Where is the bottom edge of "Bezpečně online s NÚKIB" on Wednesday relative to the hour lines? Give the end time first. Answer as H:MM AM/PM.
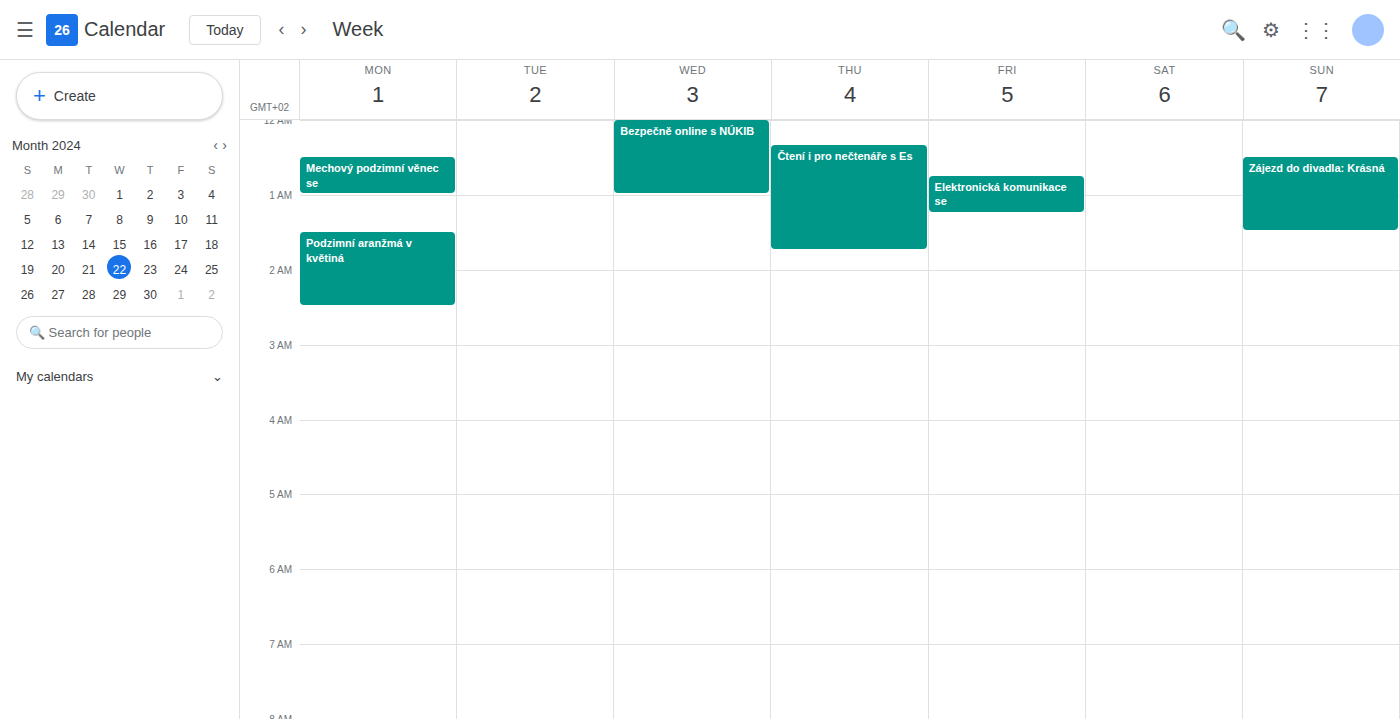
1:00 AM -- exactly on the 1 AM line.